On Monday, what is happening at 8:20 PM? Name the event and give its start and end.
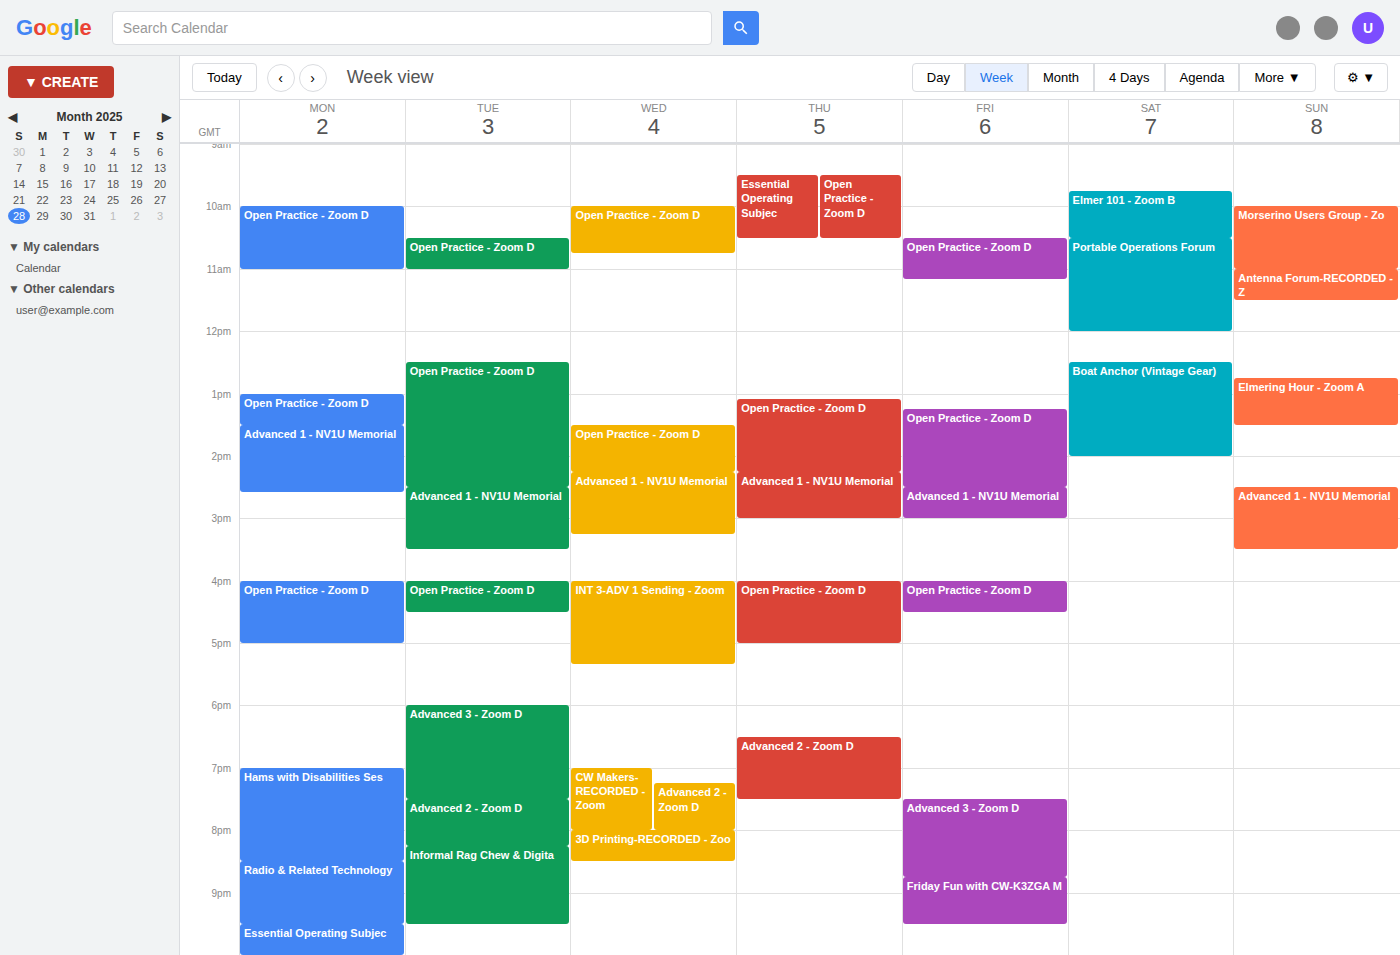
"Hams with Disabilities Ses", 7:00 PM to 8:30 PM